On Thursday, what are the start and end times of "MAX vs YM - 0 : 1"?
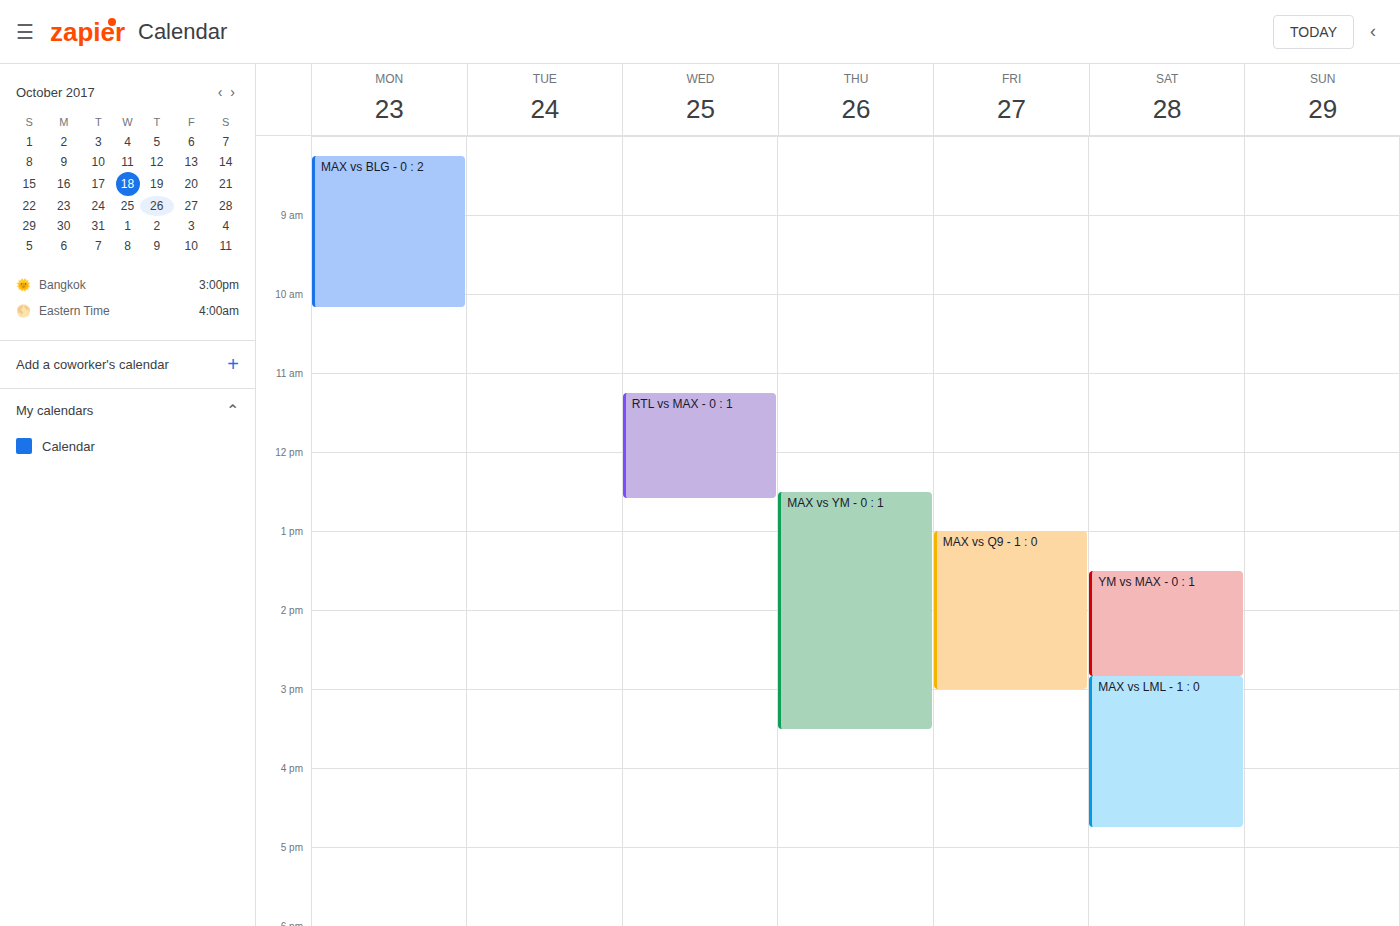
12:30 PM to 3:30 PM